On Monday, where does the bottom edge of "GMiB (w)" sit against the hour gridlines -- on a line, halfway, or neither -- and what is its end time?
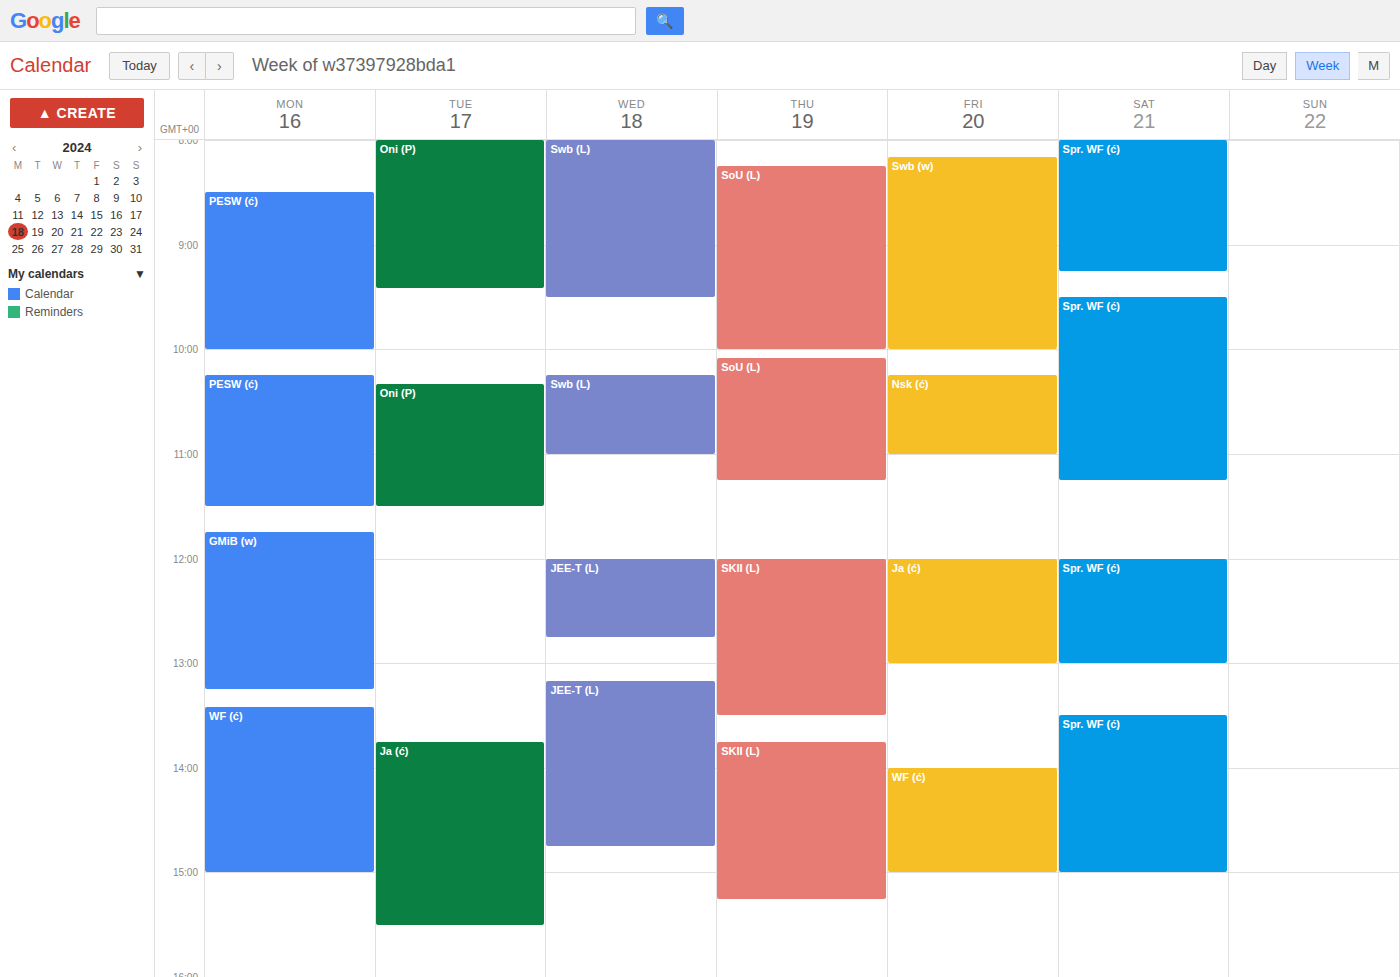
1:15 PM -- neither: a quarter of the way from the 1 PM line to the 2 PM line.